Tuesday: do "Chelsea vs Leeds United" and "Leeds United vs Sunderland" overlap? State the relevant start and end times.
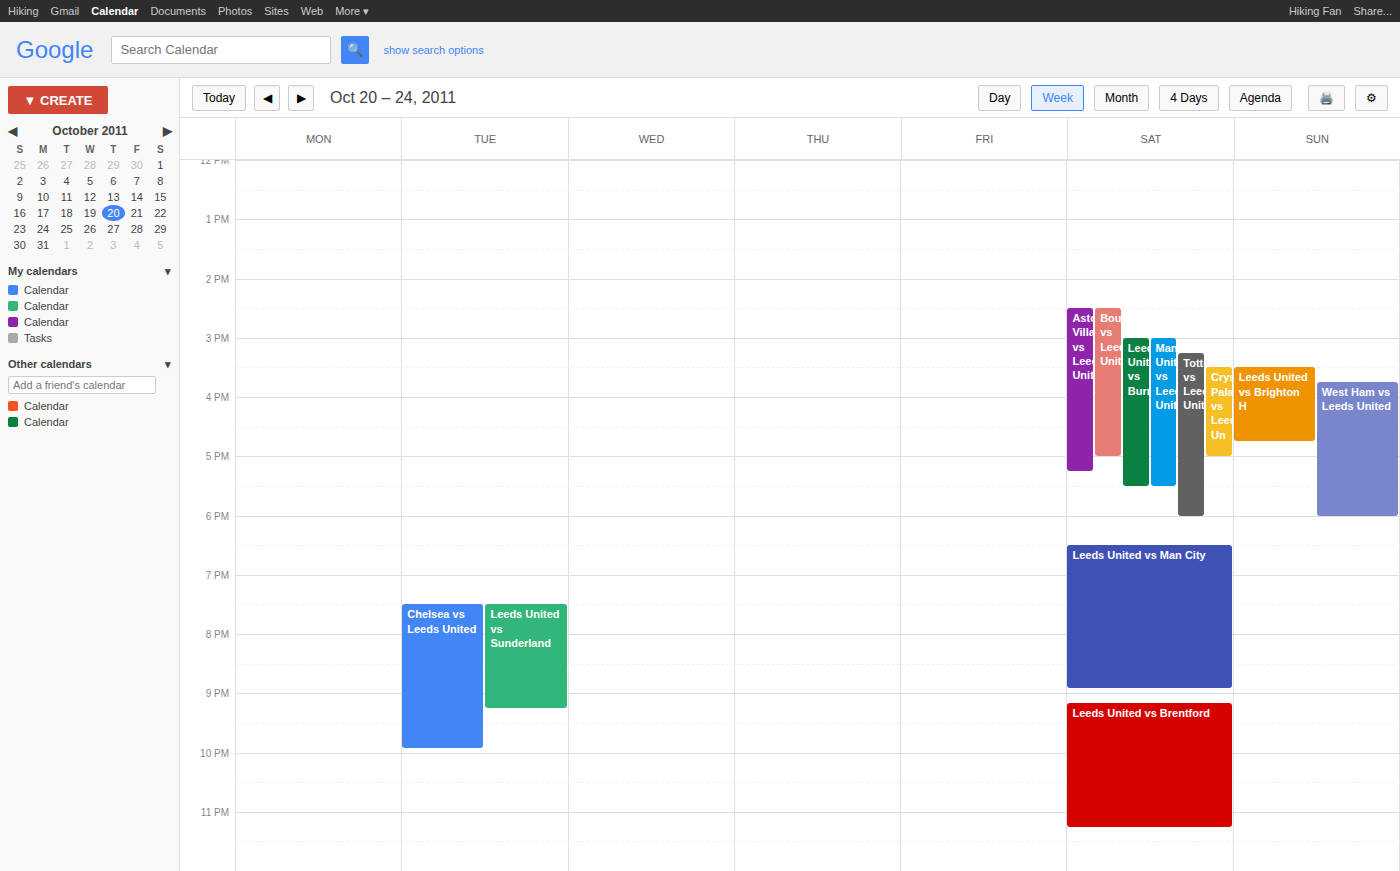
"Chelsea vs Leeds United" starts at 7:30 PM, before "Leeds United vs Sunderland" ends at 9:15 PM -- they overlap.